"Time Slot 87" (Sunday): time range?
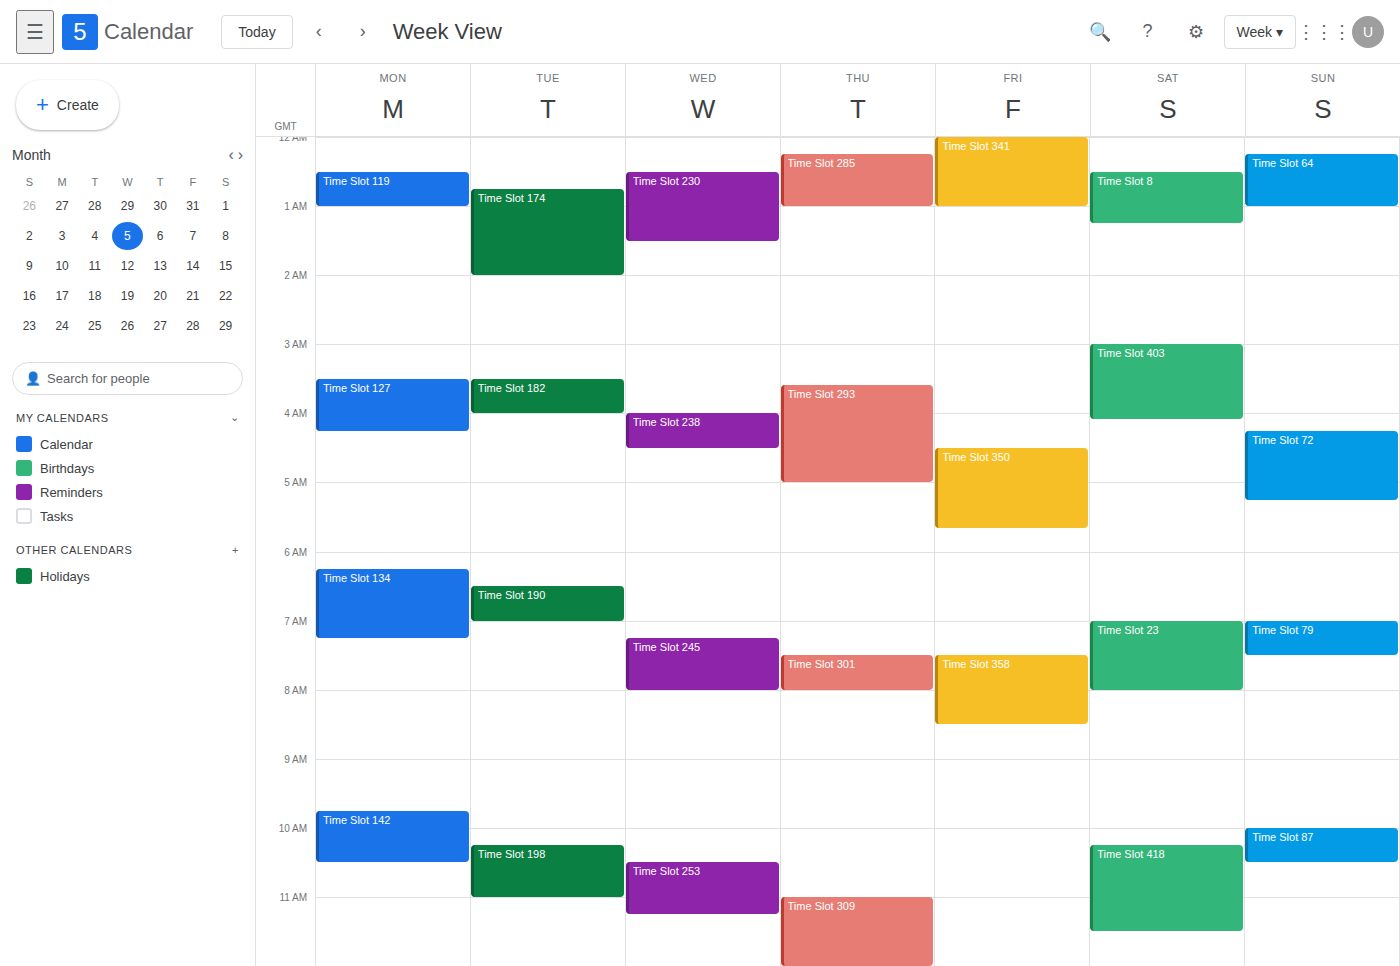
10:00 to 10:30